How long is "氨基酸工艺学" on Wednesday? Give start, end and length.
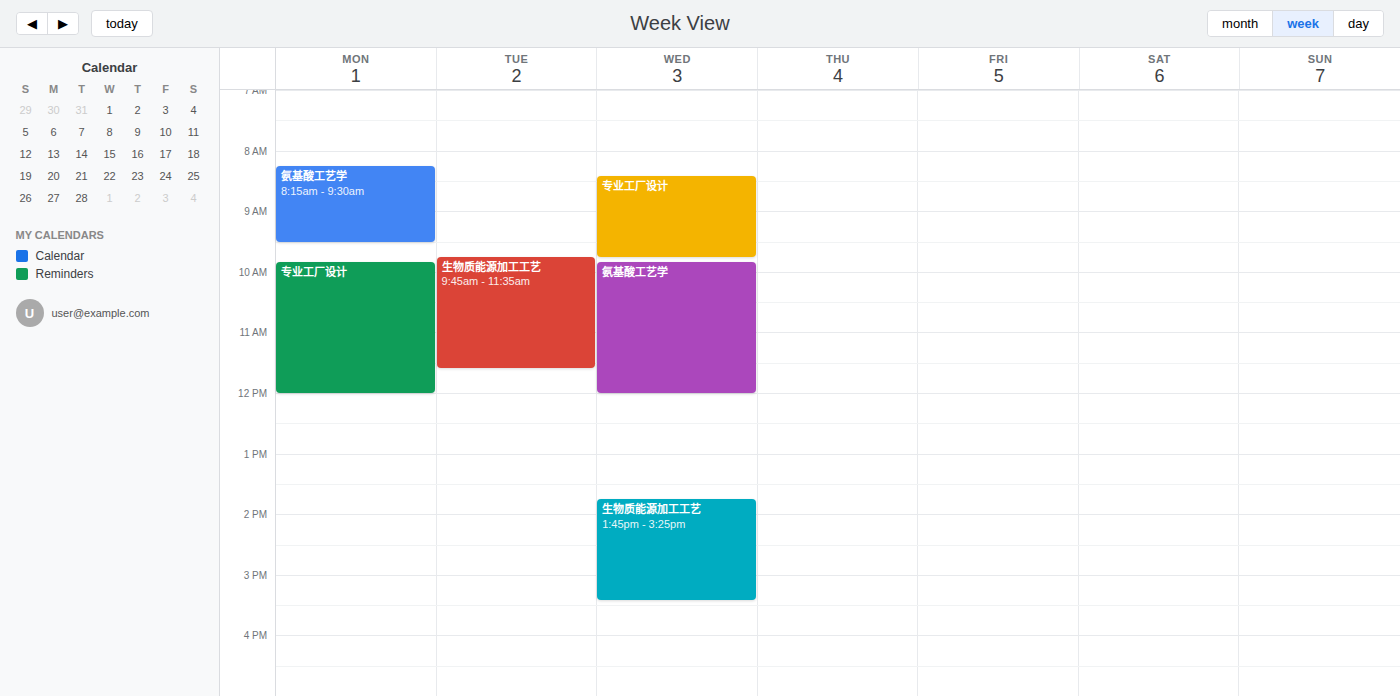
9:50 AM to 12:00 PM, 2 hours 10 minutes